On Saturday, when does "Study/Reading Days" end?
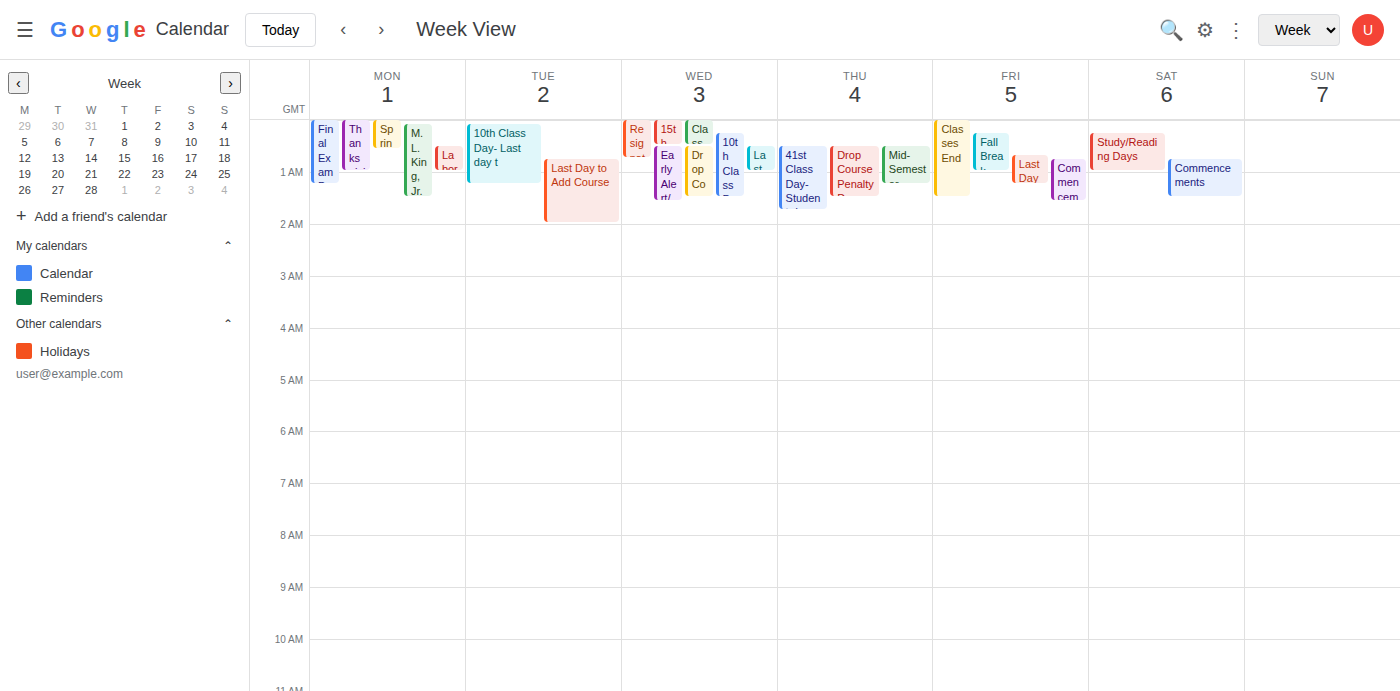
1:00 AM